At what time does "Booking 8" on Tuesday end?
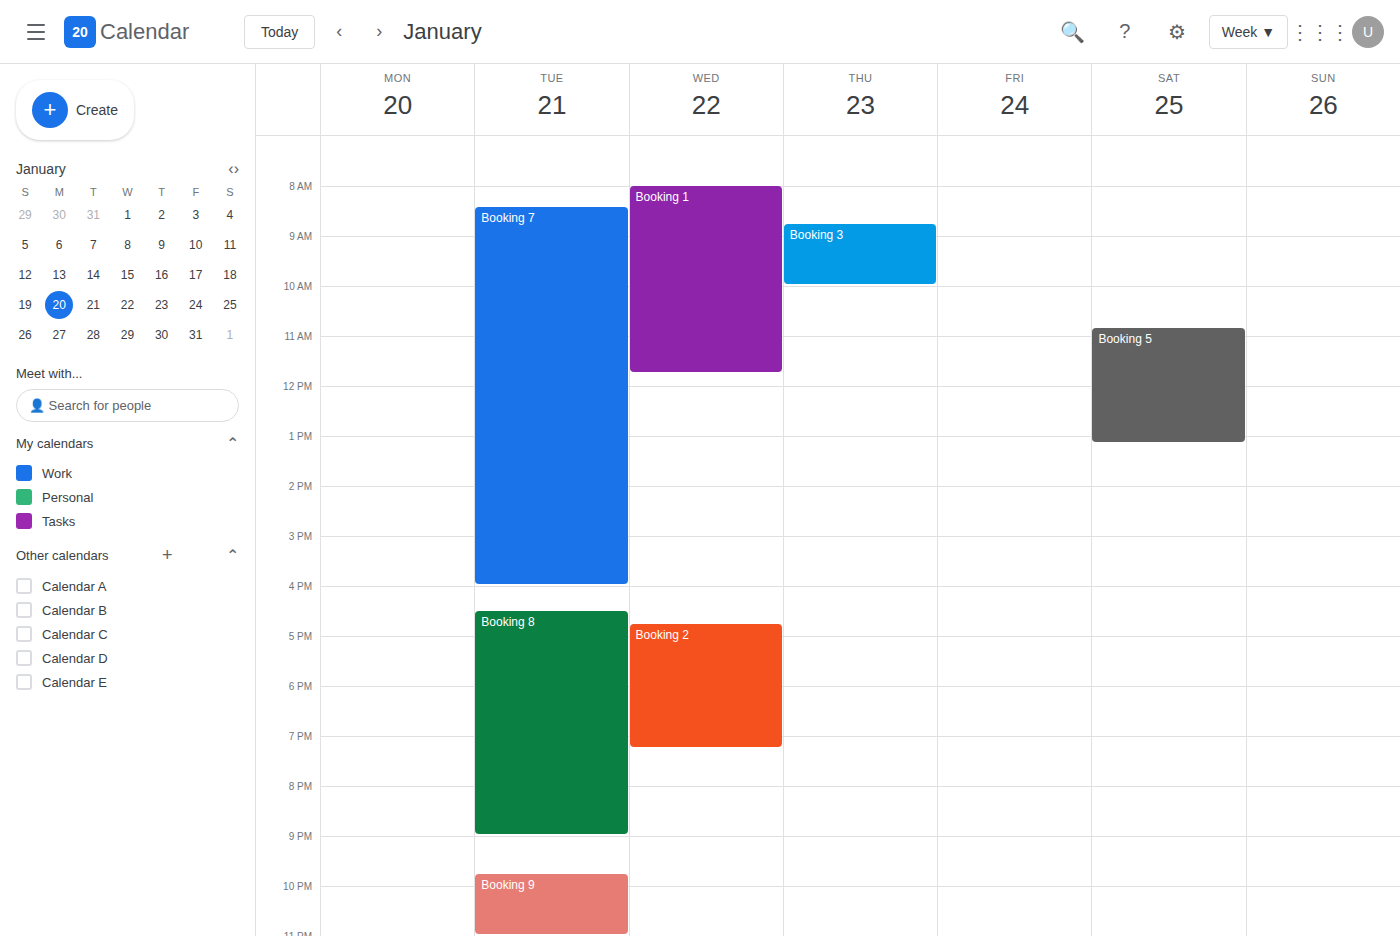
9:00 PM